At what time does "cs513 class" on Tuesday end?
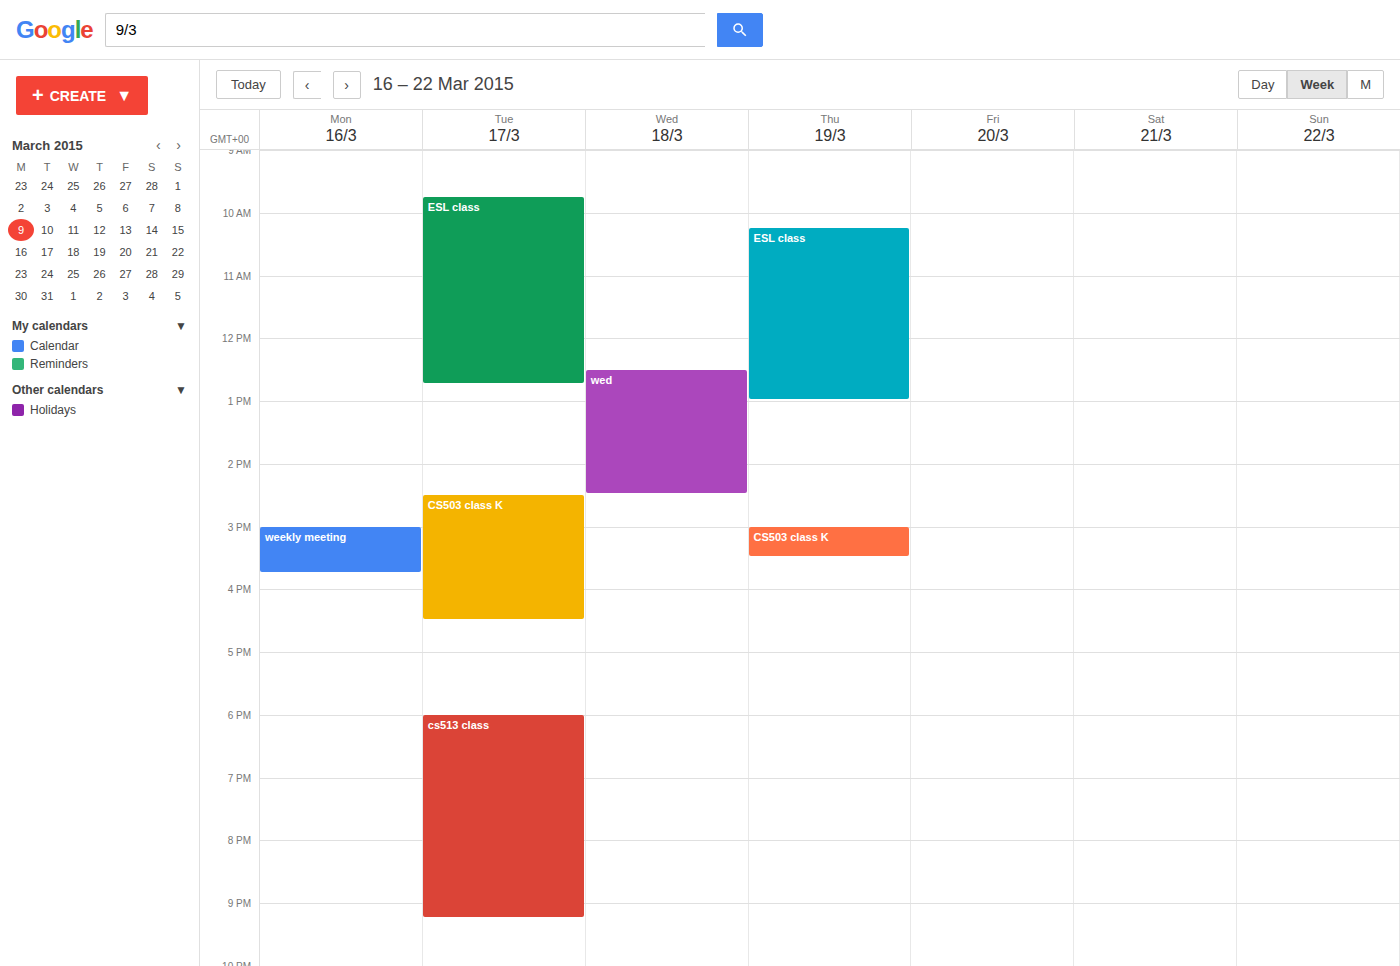
9:15 PM